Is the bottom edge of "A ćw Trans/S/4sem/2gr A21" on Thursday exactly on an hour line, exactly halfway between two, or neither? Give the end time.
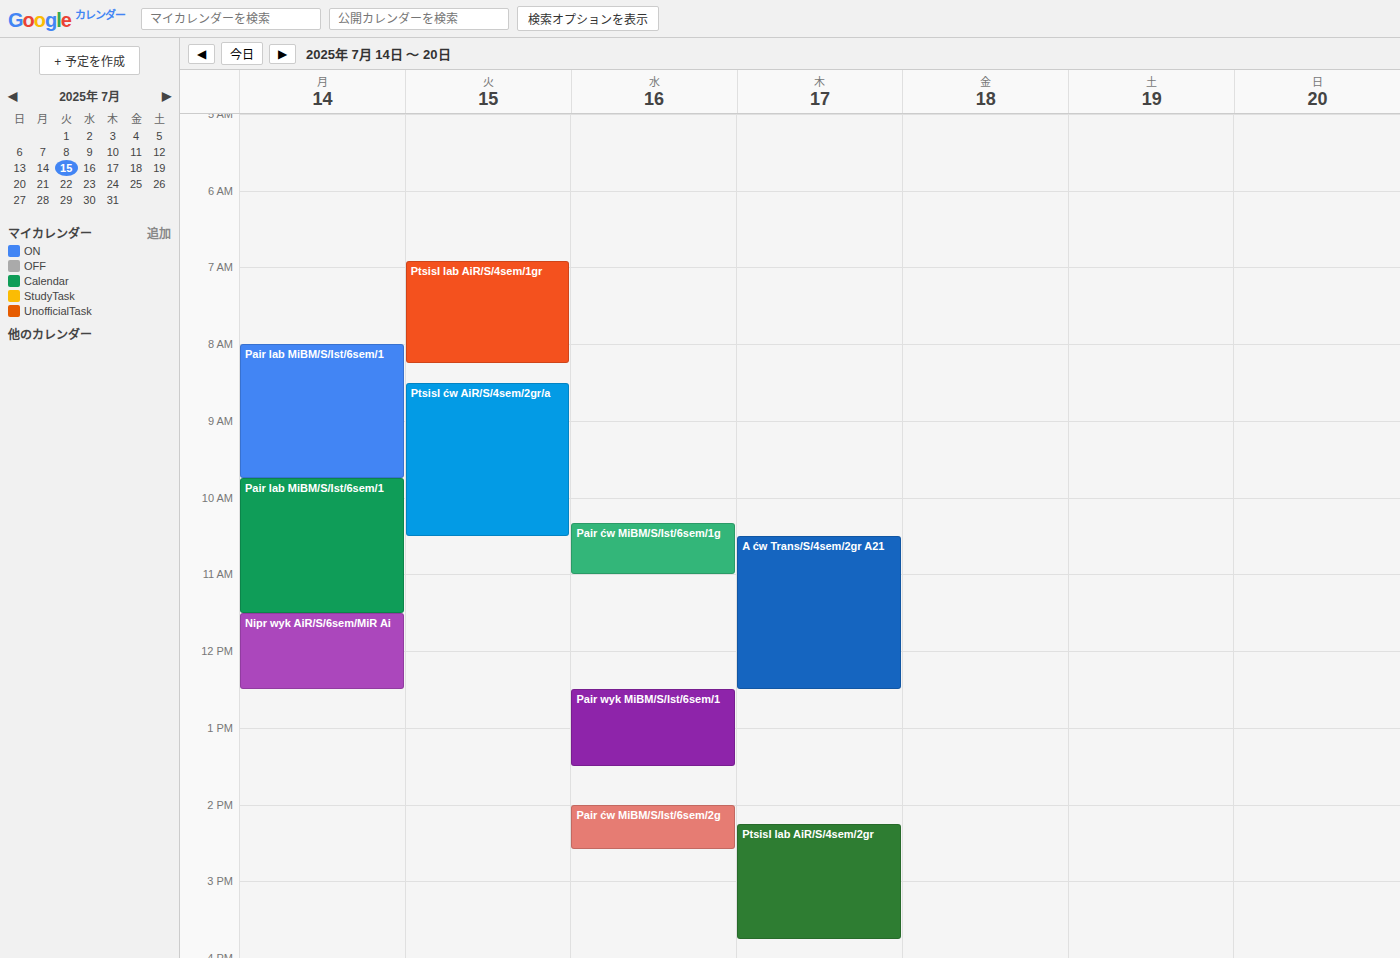
12:30 -- halfway between the 12:00 and 13:00 lines.